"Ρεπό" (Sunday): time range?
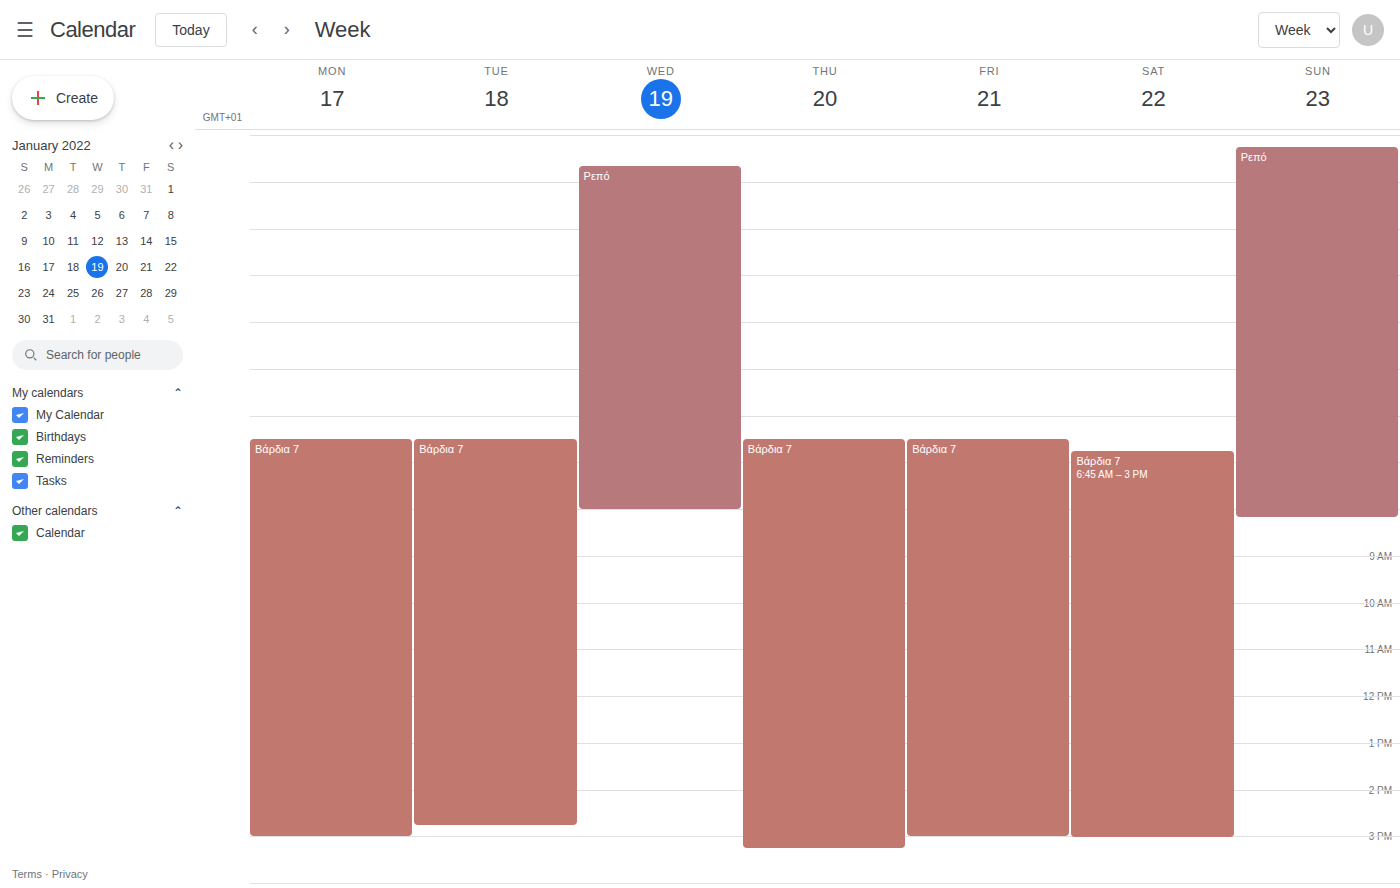
12:15 AM to 8:10 AM